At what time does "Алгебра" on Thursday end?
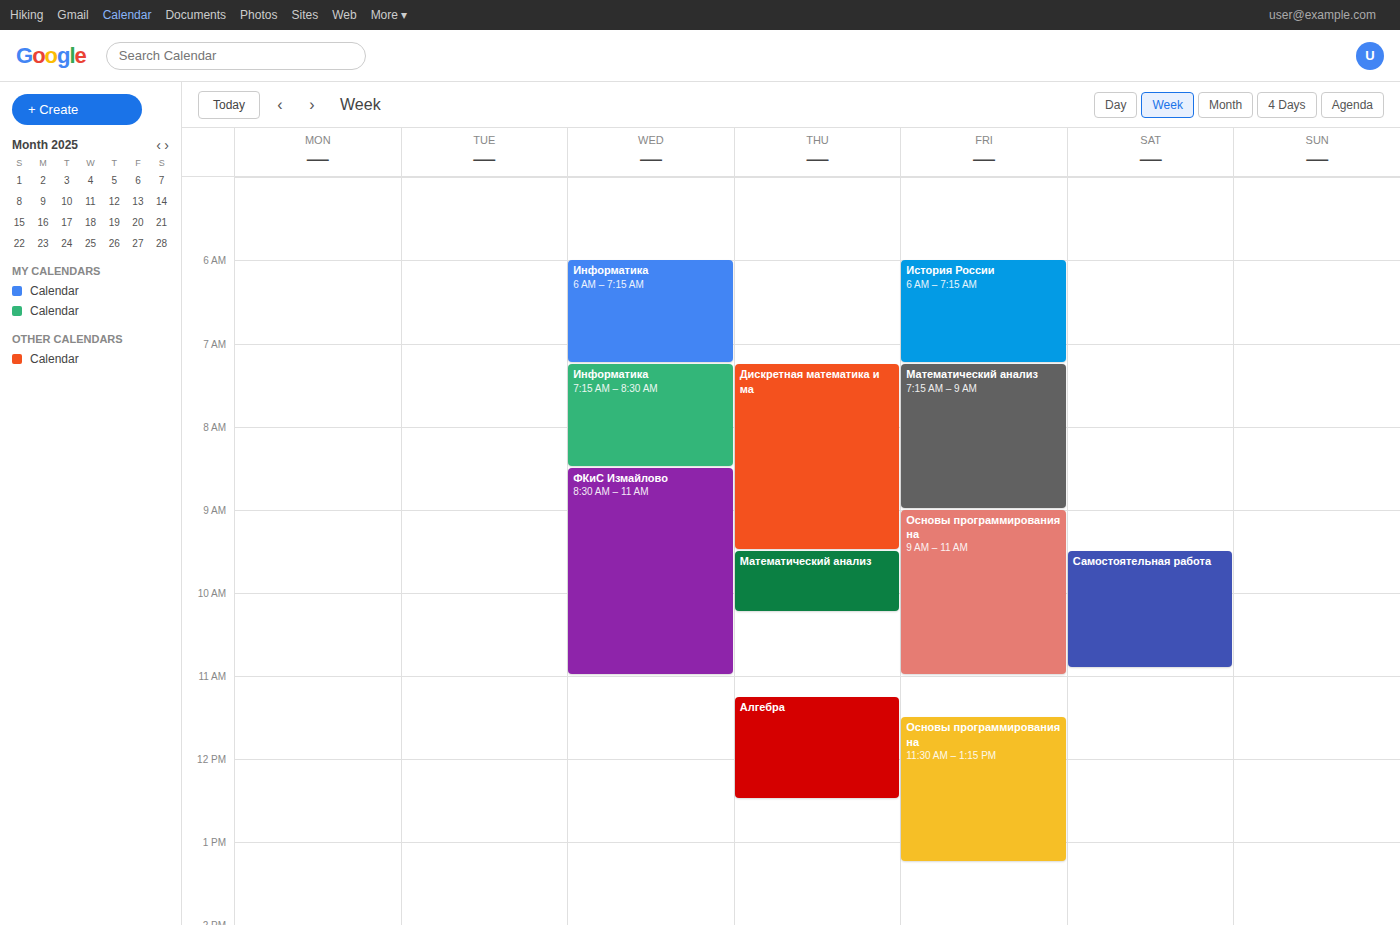
12:30 PM